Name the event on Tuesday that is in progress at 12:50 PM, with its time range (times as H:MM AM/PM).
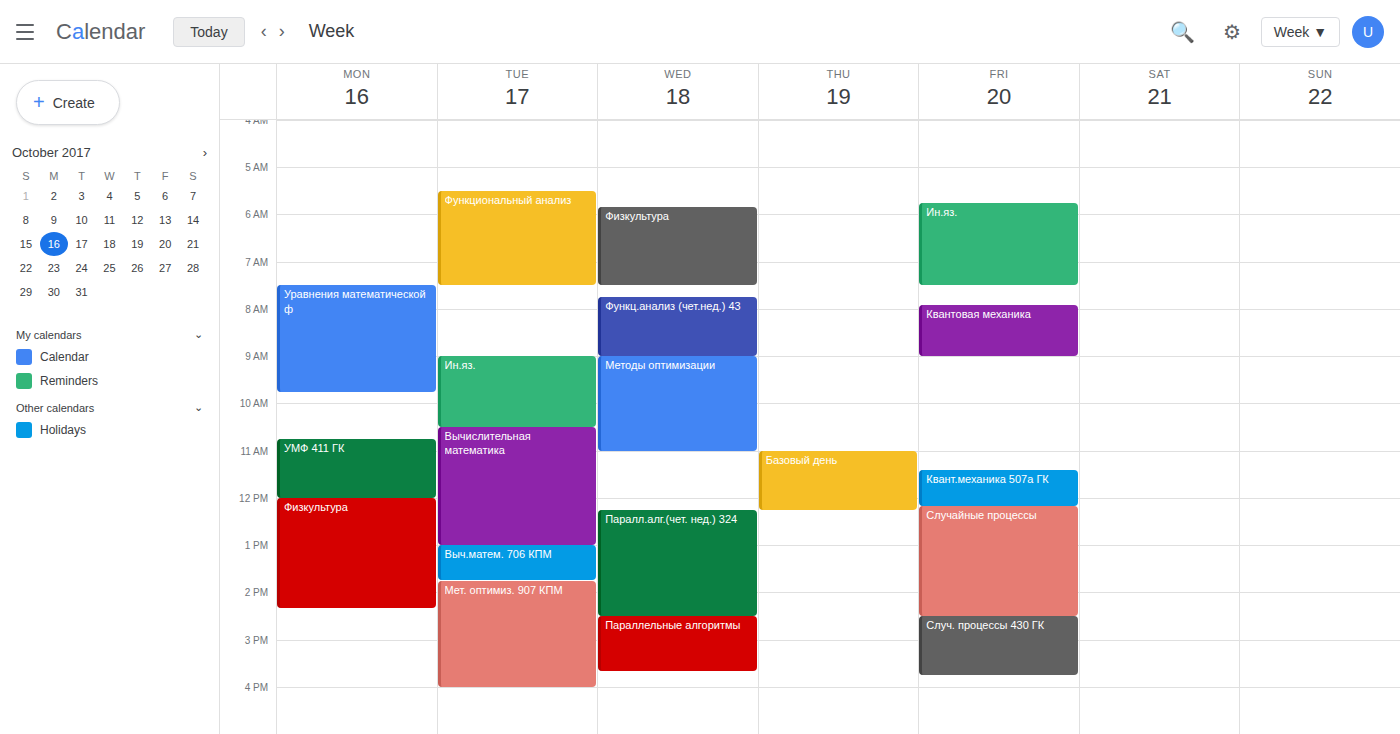
"Вычислительная математика", 10:30 AM to 1:00 PM